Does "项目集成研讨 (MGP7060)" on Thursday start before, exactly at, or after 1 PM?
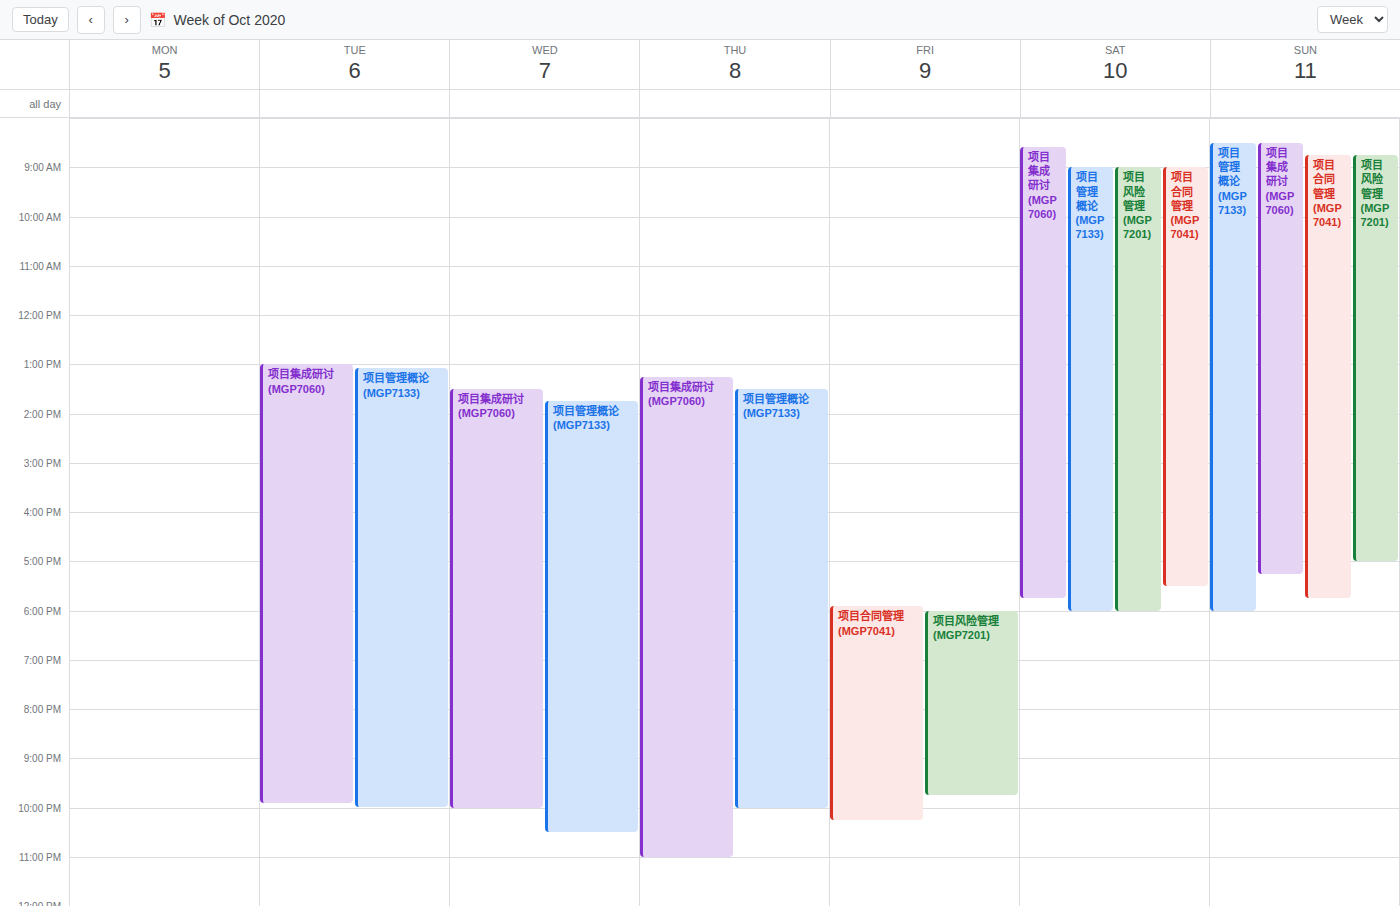
1:15 PM -- after 1 PM, 15 minutes below the 1 PM line.